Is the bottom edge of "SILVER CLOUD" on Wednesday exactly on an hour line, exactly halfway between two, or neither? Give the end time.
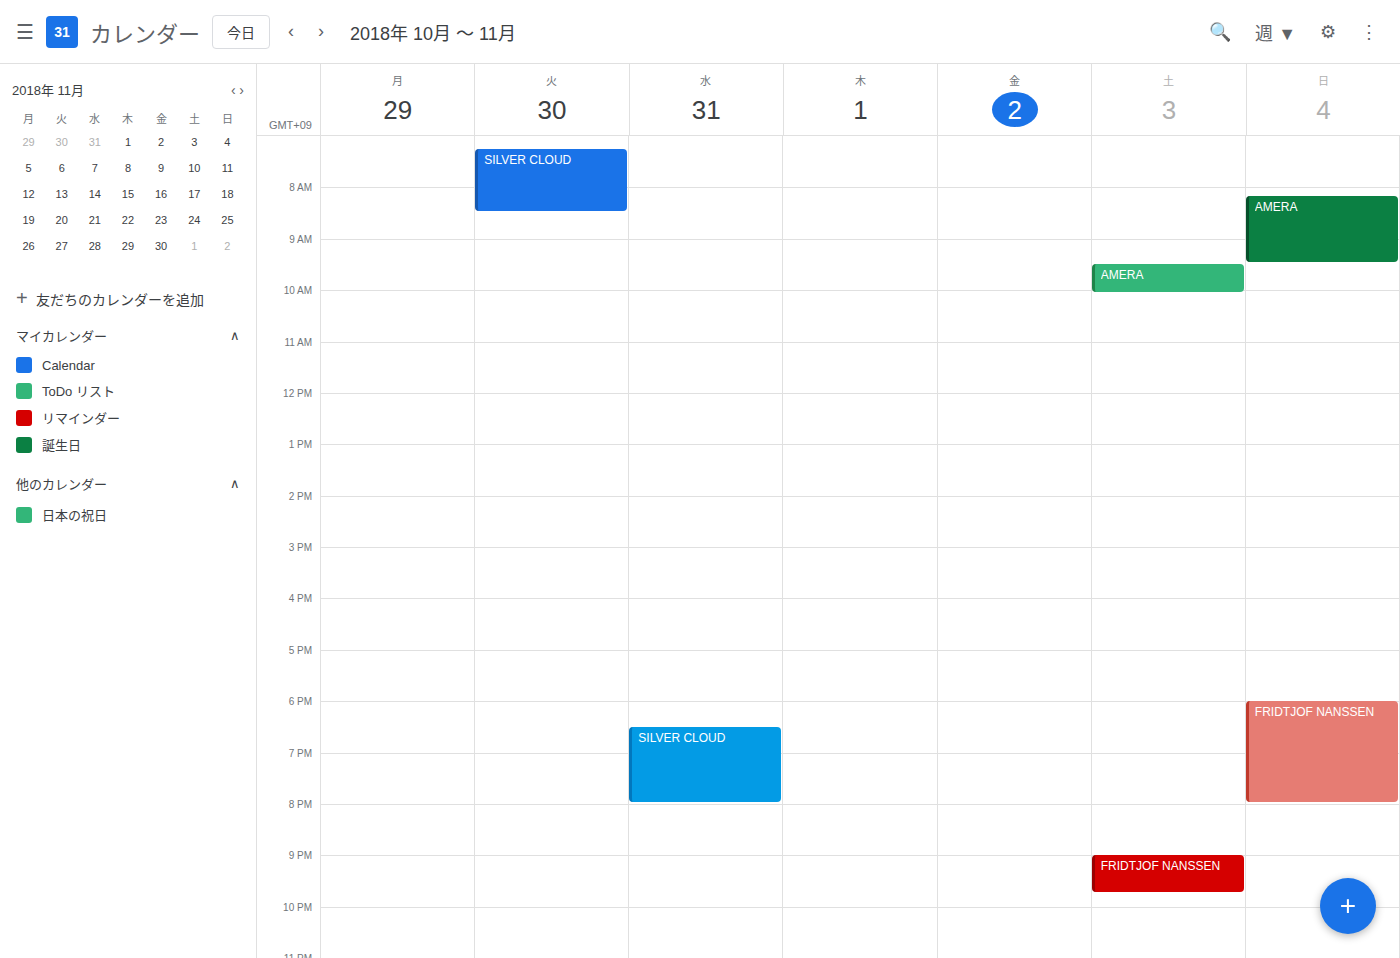
8:00 PM -- exactly on the 8 PM line.